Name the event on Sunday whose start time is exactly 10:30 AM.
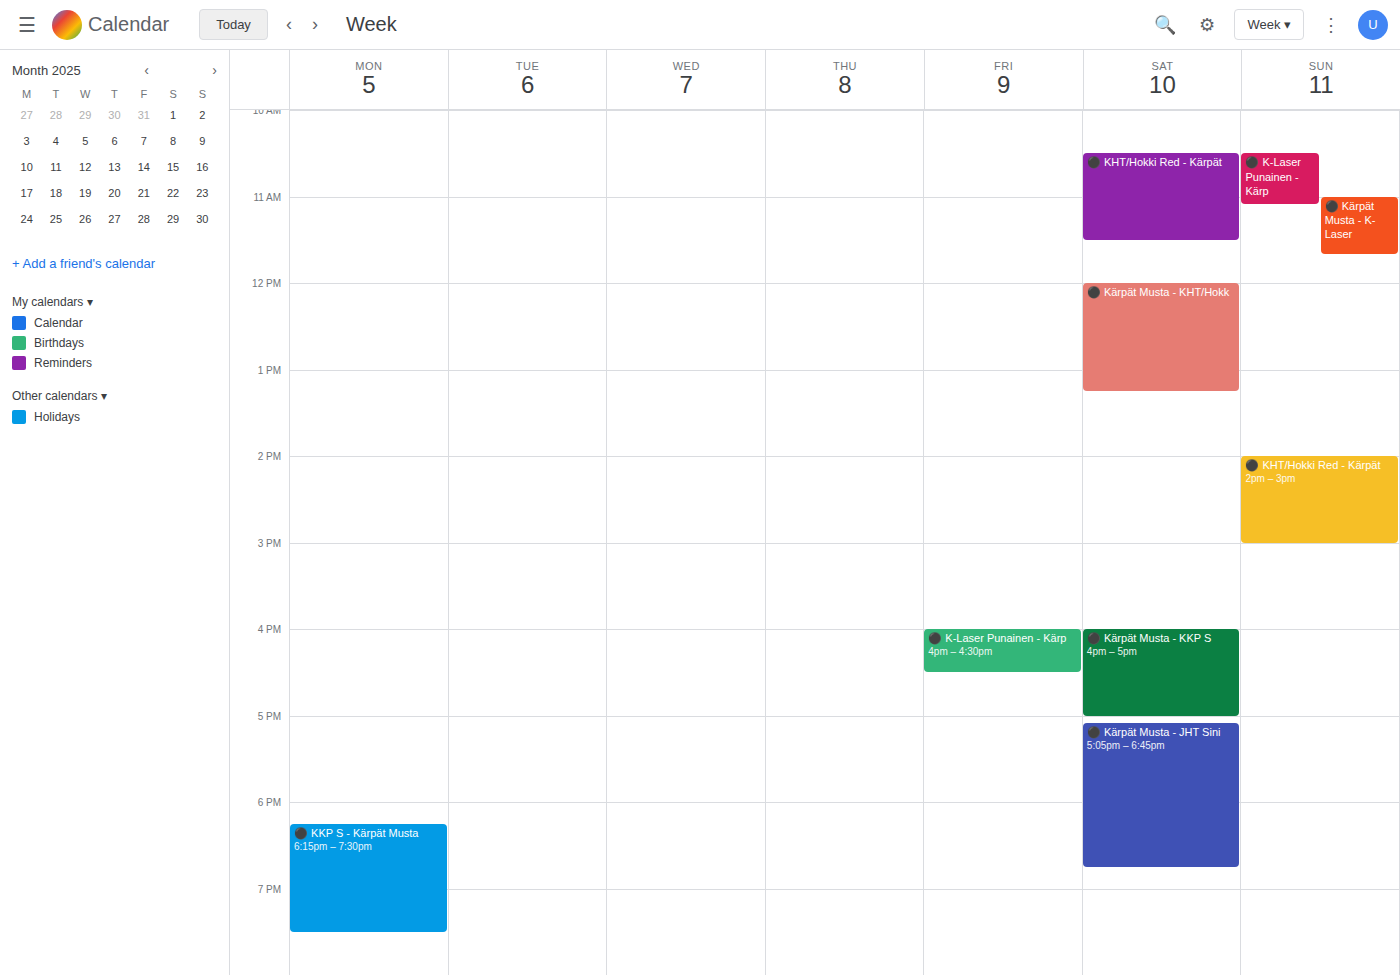
"⚫️ K-Laser Punainen - Kärp"